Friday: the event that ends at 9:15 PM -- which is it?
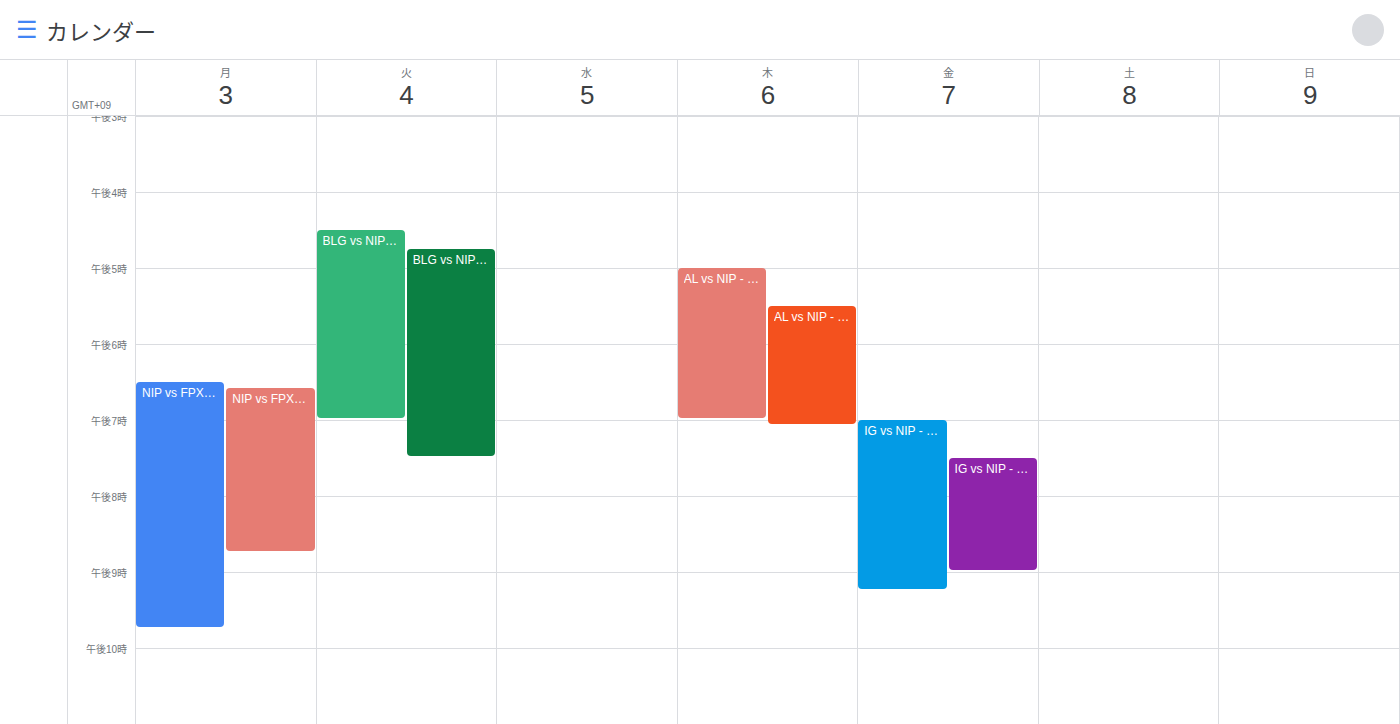
"IG vs NIP - 2 : 0"